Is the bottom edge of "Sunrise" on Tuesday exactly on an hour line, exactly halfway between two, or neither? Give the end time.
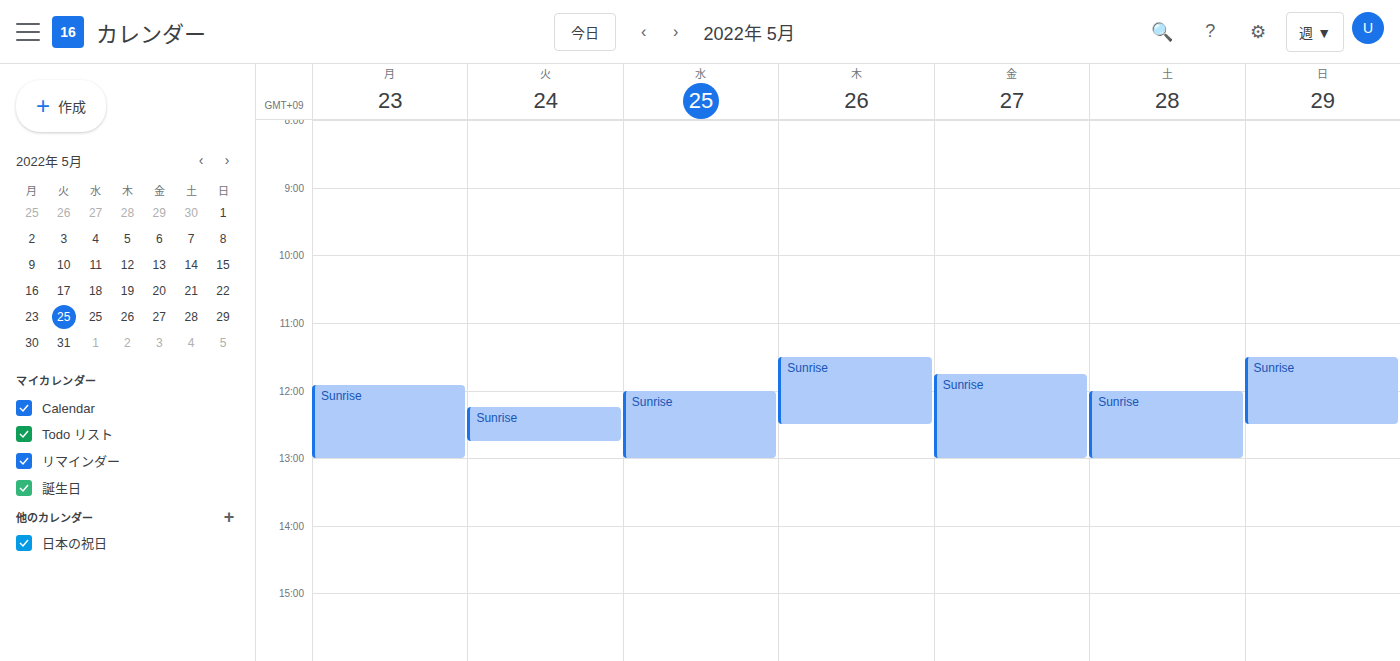
12:45 PM -- neither: three quarters of the way from the 12 PM line to the 1 PM line.